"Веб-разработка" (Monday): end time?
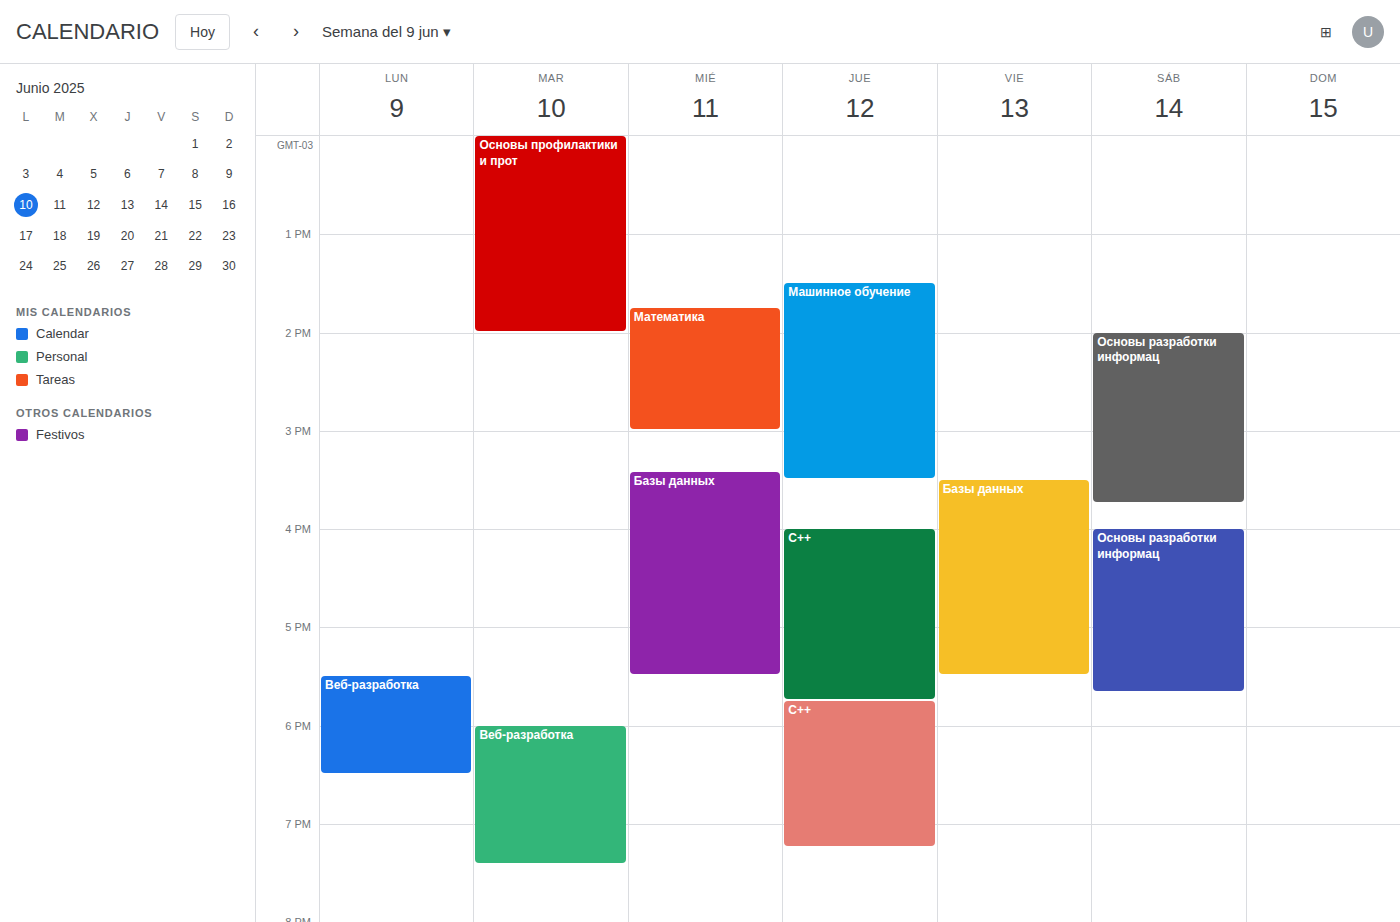
6:30 PM